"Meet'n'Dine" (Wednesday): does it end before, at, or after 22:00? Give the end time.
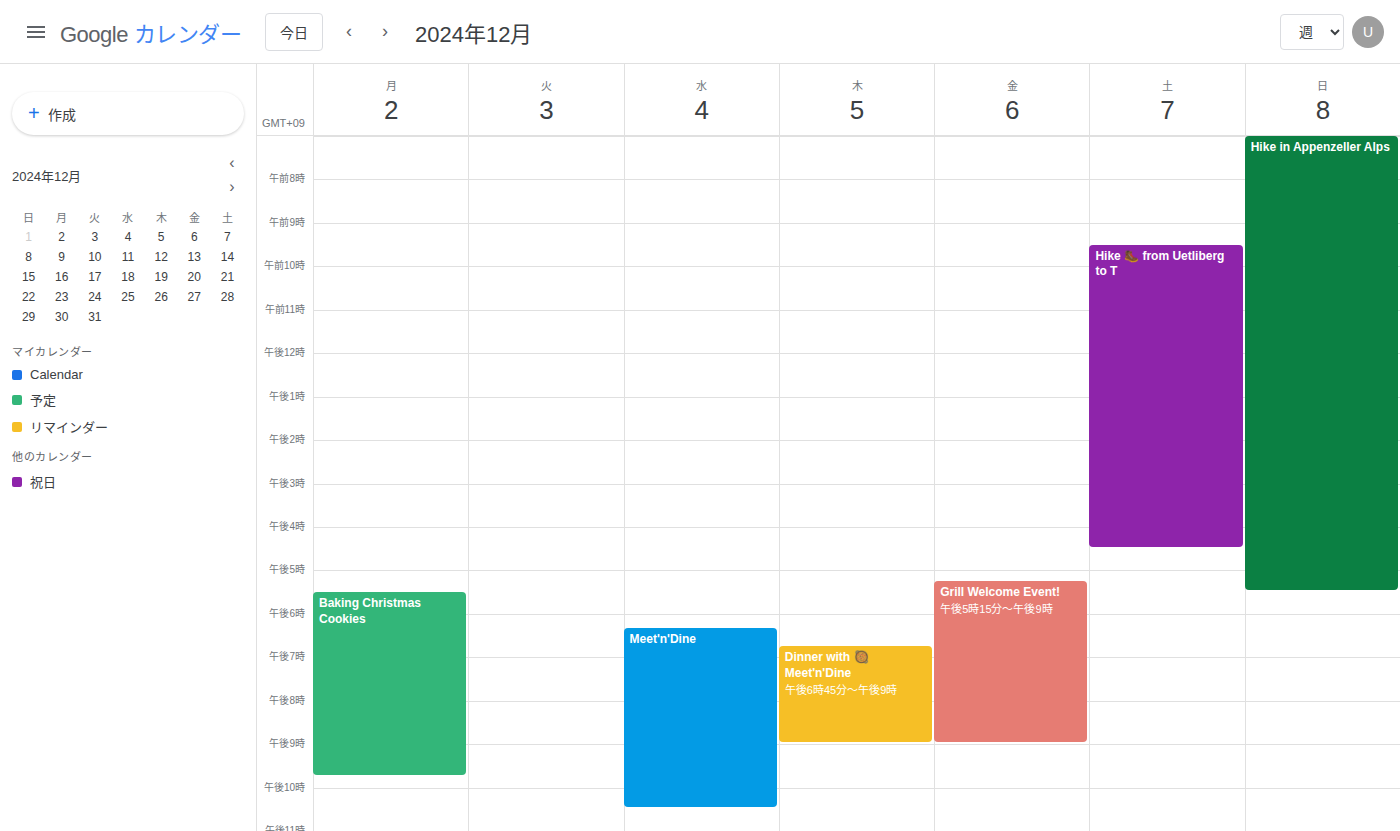
22:30 -- after 22:00, 30 minutes below the 22:00 line.